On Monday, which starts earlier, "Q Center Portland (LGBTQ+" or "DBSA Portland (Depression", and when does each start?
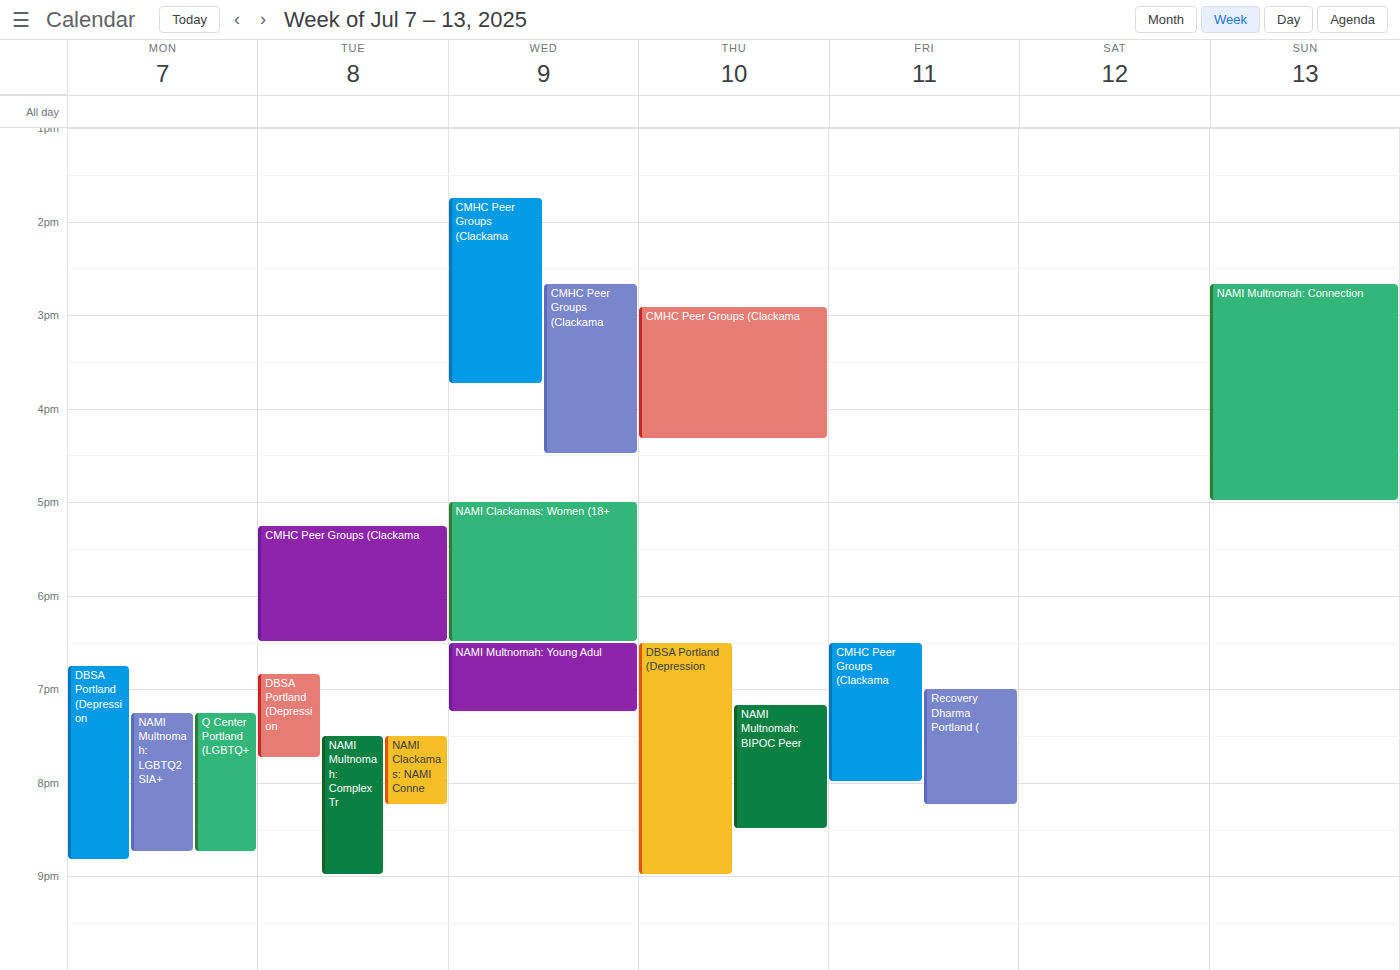
"DBSA Portland (Depression" 18:45; "Q Center Portland (LGBTQ+" 19:15.